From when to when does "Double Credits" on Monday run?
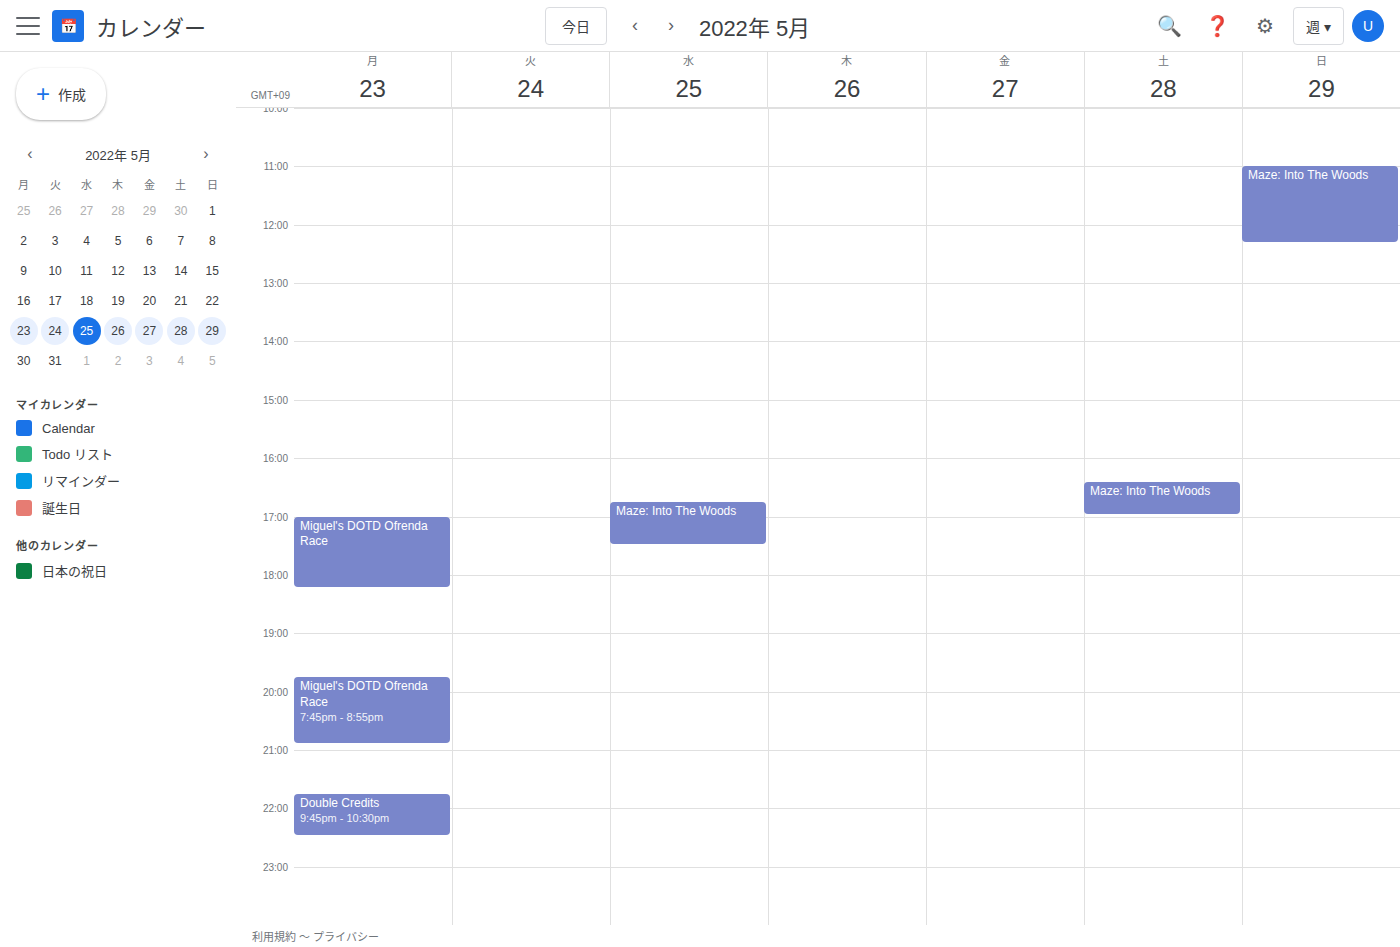
9:45 PM to 10:30 PM